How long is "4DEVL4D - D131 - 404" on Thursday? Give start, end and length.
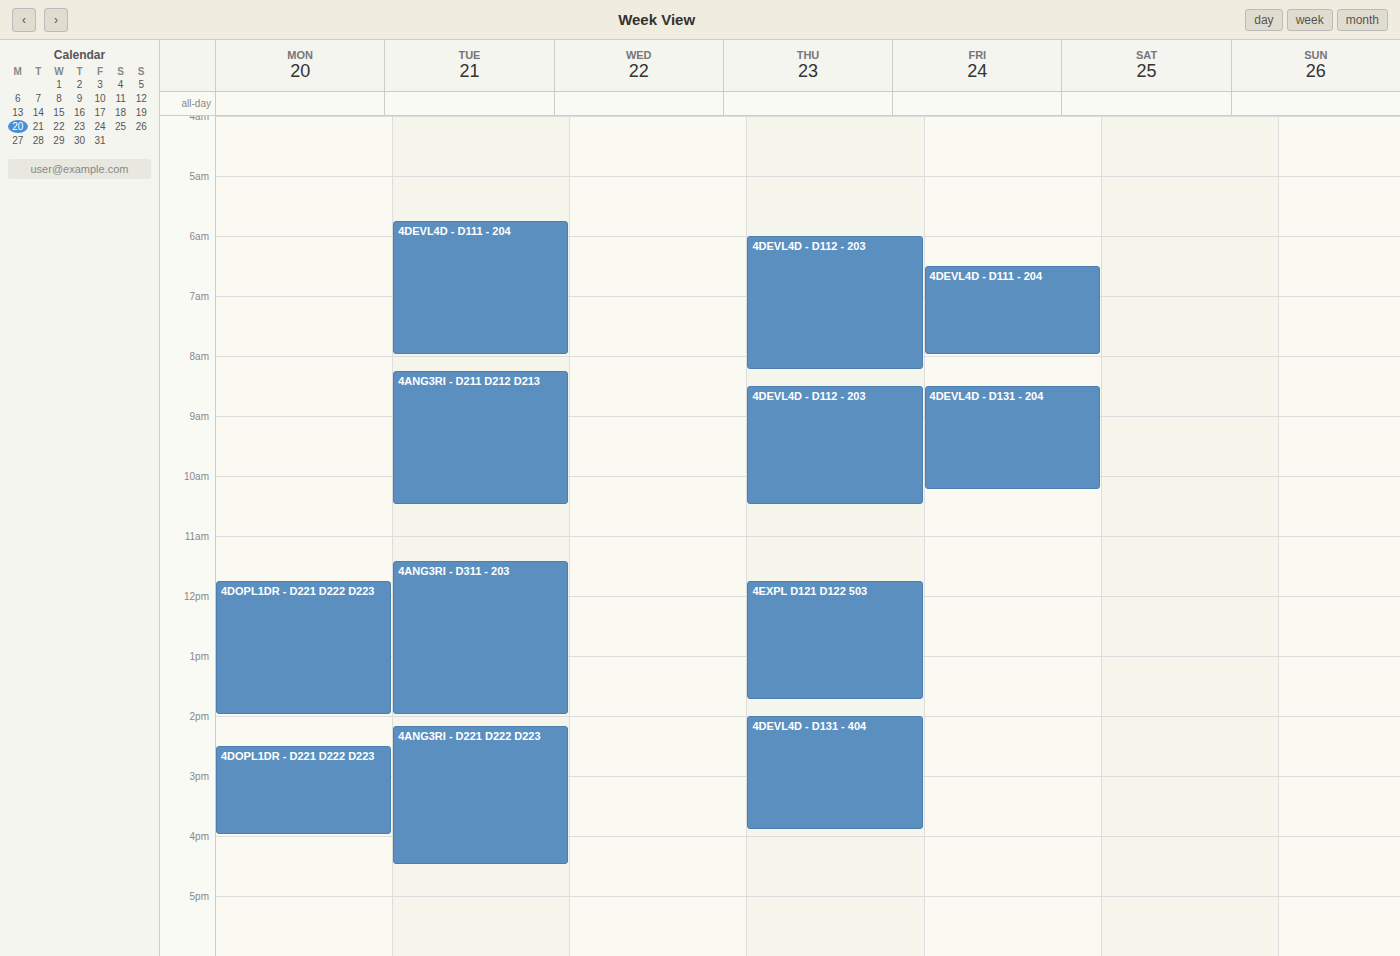
2:00 PM to 3:55 PM, 1 hour 55 minutes